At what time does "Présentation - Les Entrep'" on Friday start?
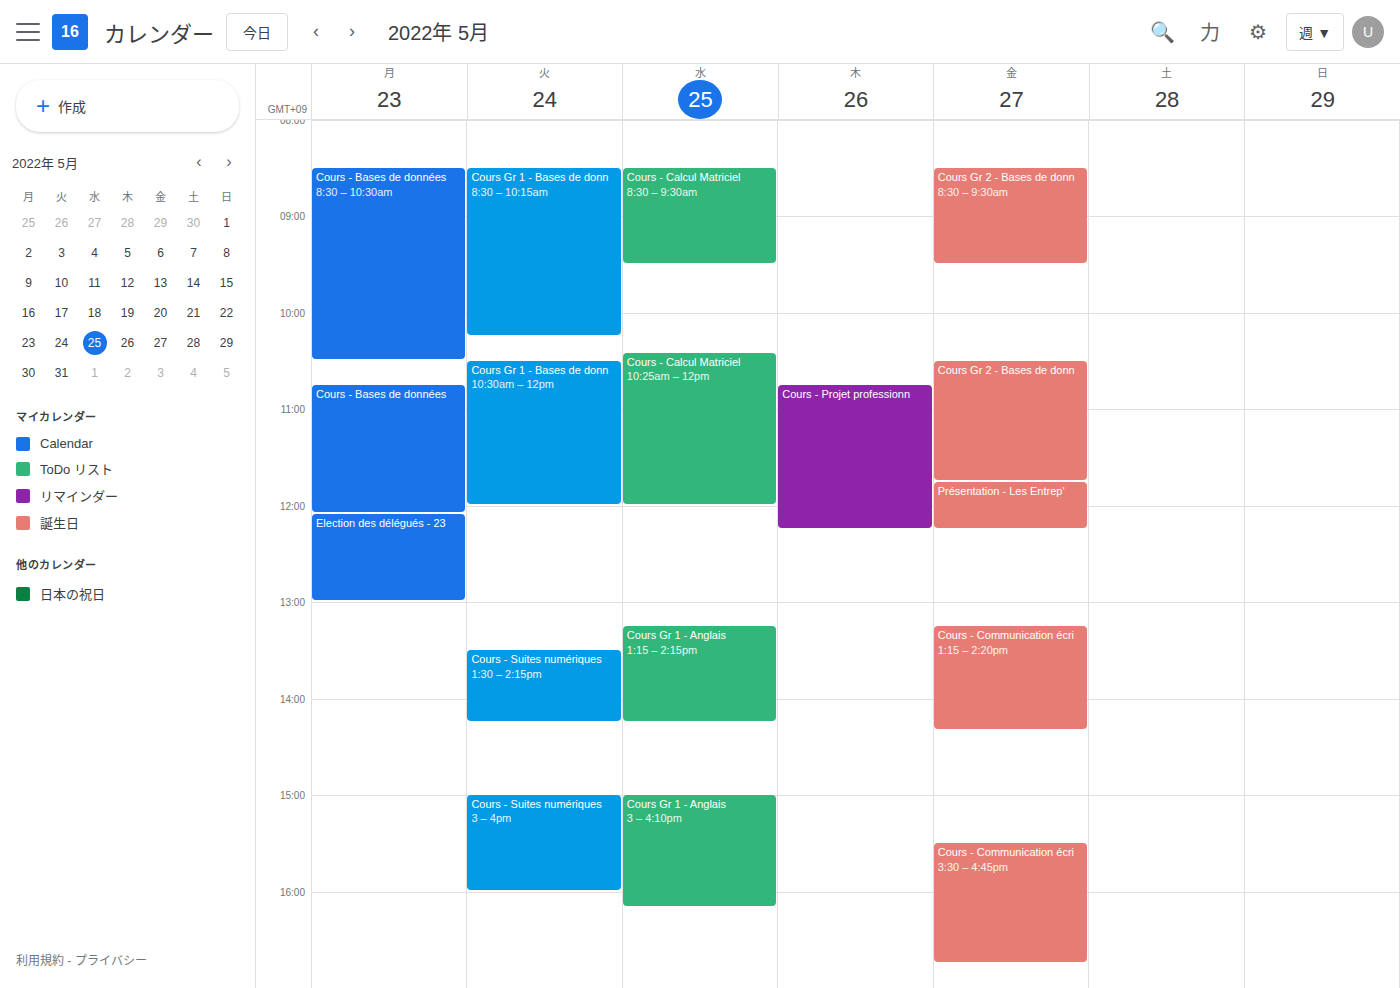
11:45 AM